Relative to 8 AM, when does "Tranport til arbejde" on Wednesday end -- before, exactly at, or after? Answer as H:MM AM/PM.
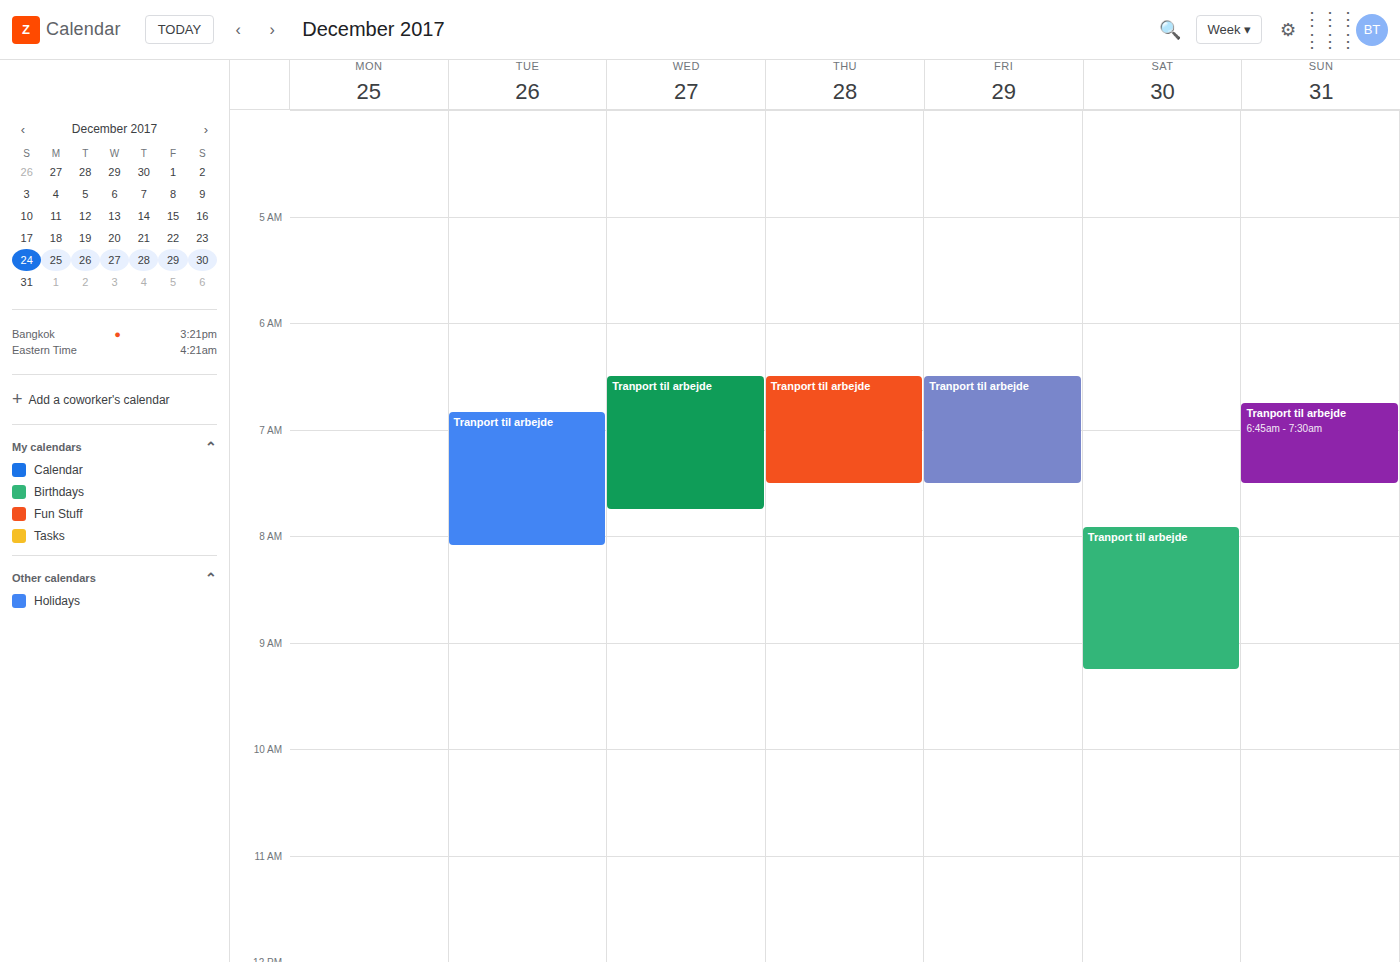
7:45 AM -- before 8 AM, 15 minutes above the 8 AM line.